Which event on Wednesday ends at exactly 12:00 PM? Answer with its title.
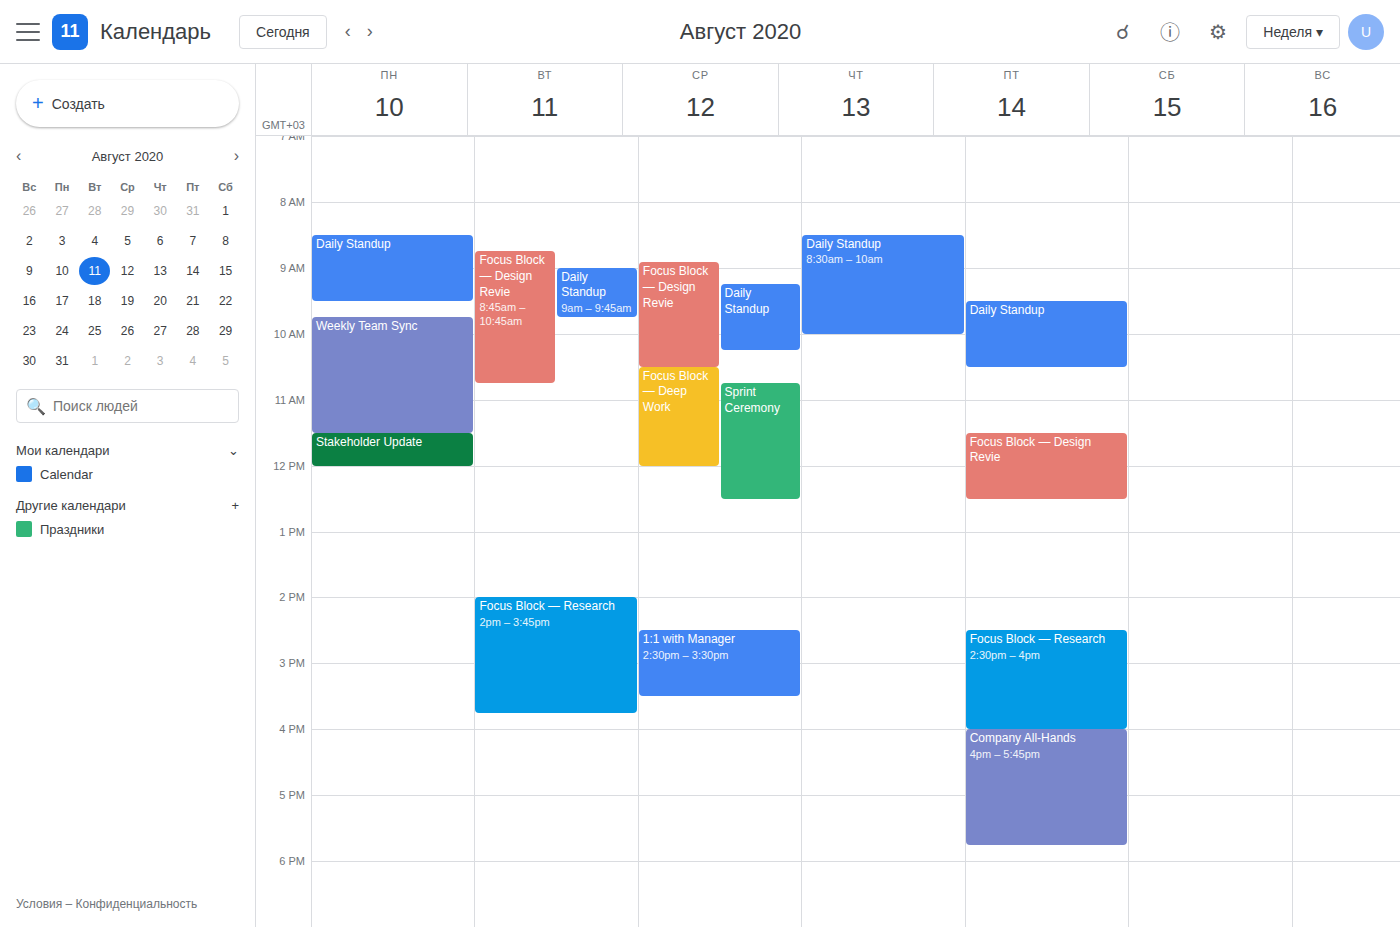
"Focus Block — Deep Work"